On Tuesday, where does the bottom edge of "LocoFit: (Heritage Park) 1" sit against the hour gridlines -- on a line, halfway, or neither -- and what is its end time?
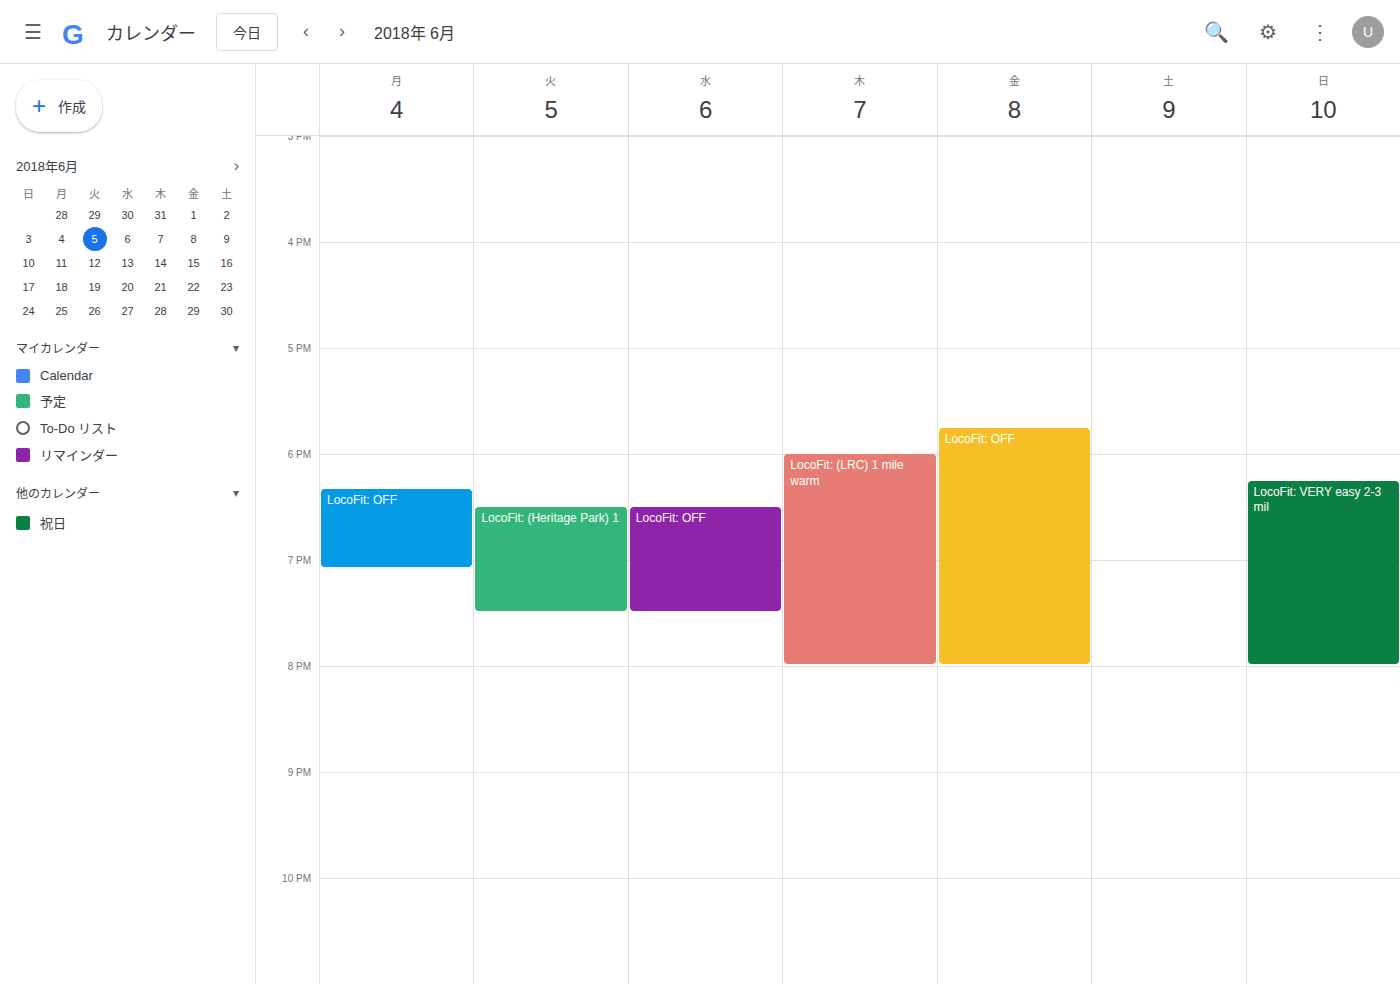
7:30 PM -- halfway between the 7 PM and 8 PM lines.